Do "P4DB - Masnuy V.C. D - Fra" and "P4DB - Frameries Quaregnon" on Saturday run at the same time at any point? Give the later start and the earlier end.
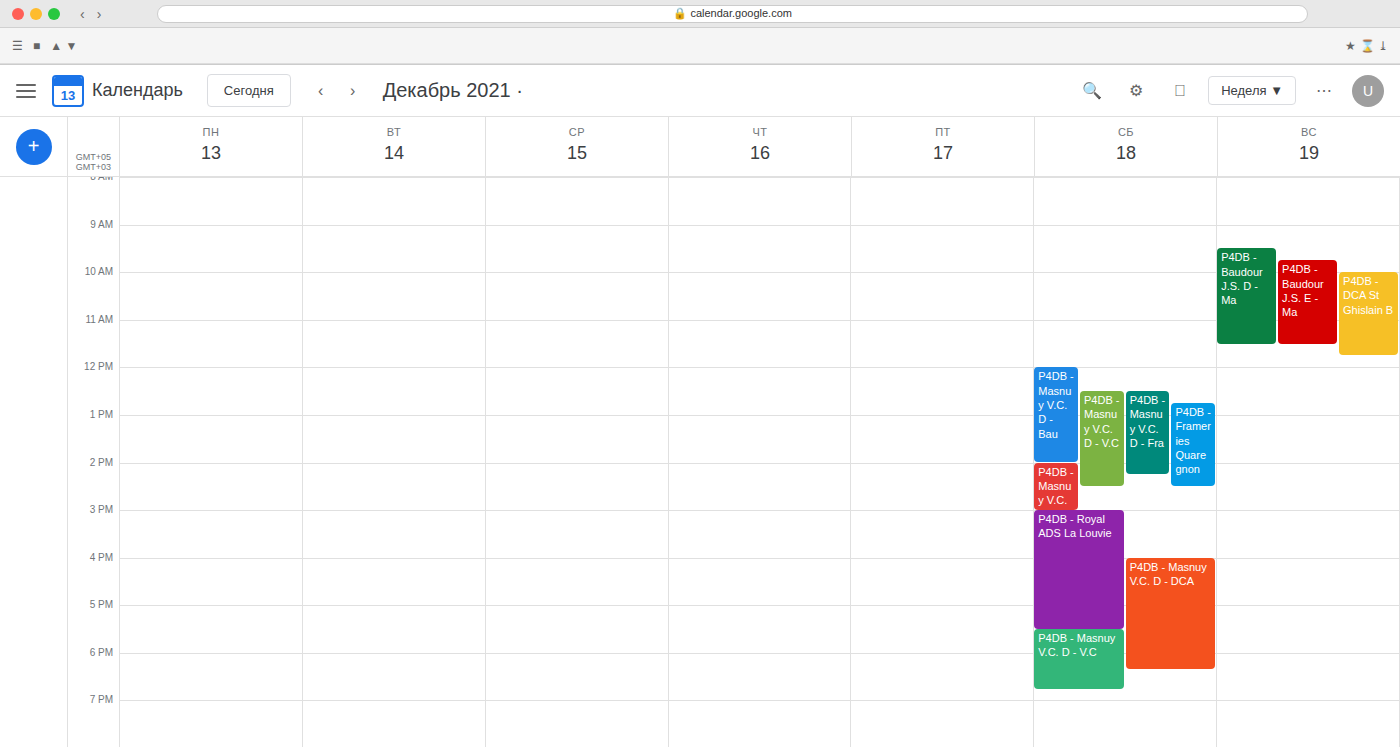
"P4DB - Frameries Quaregnon" starts at 12:45 PM, before "P4DB - Masnuy V.C. D - Fra" ends at 2:15 PM -- they overlap.